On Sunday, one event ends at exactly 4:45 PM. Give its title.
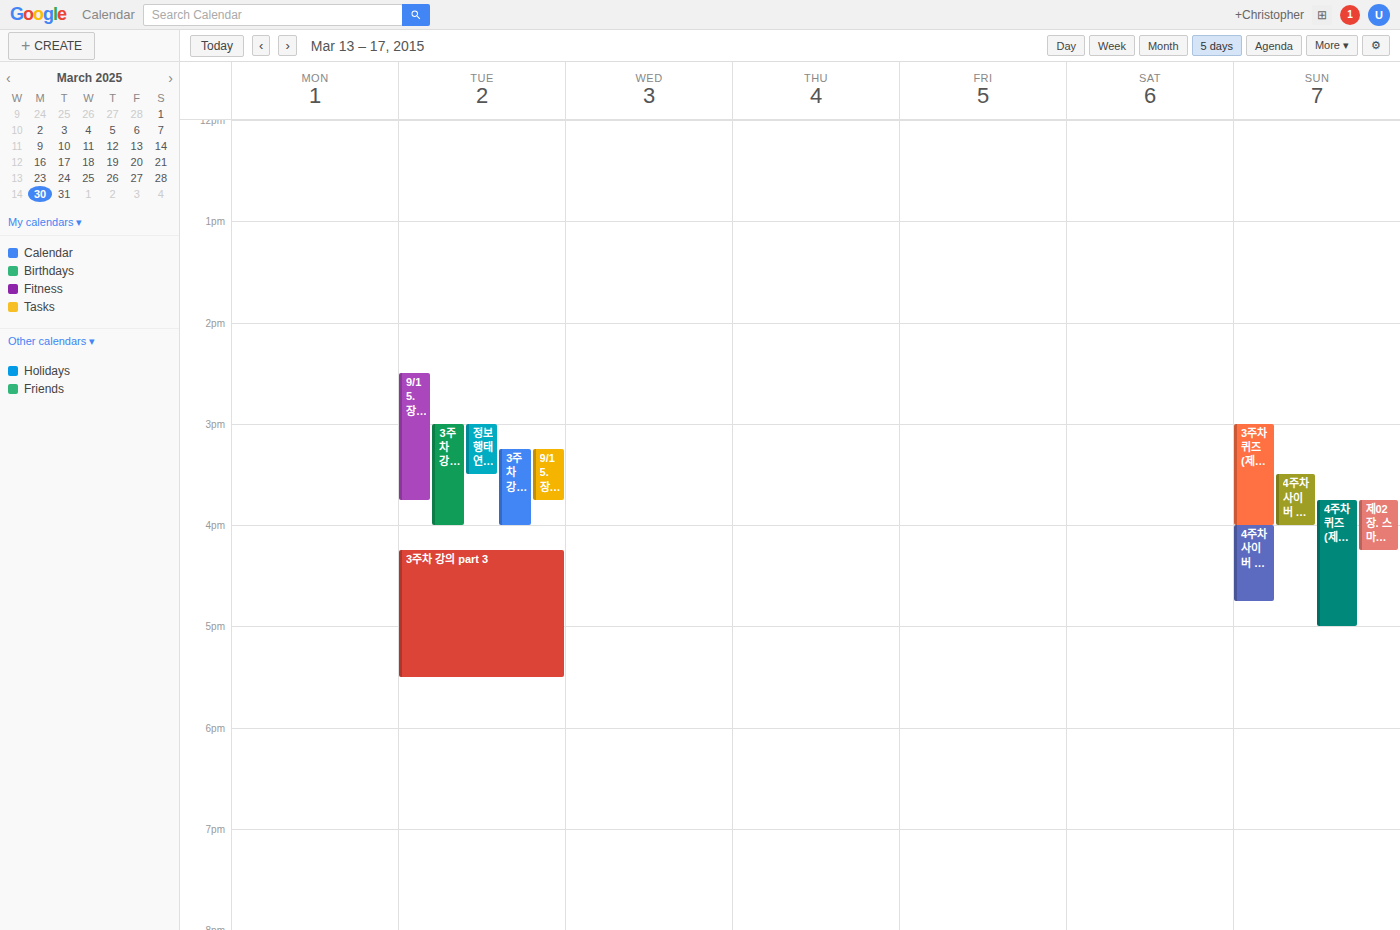
"4주차 사이버 강의 - 첫번째"